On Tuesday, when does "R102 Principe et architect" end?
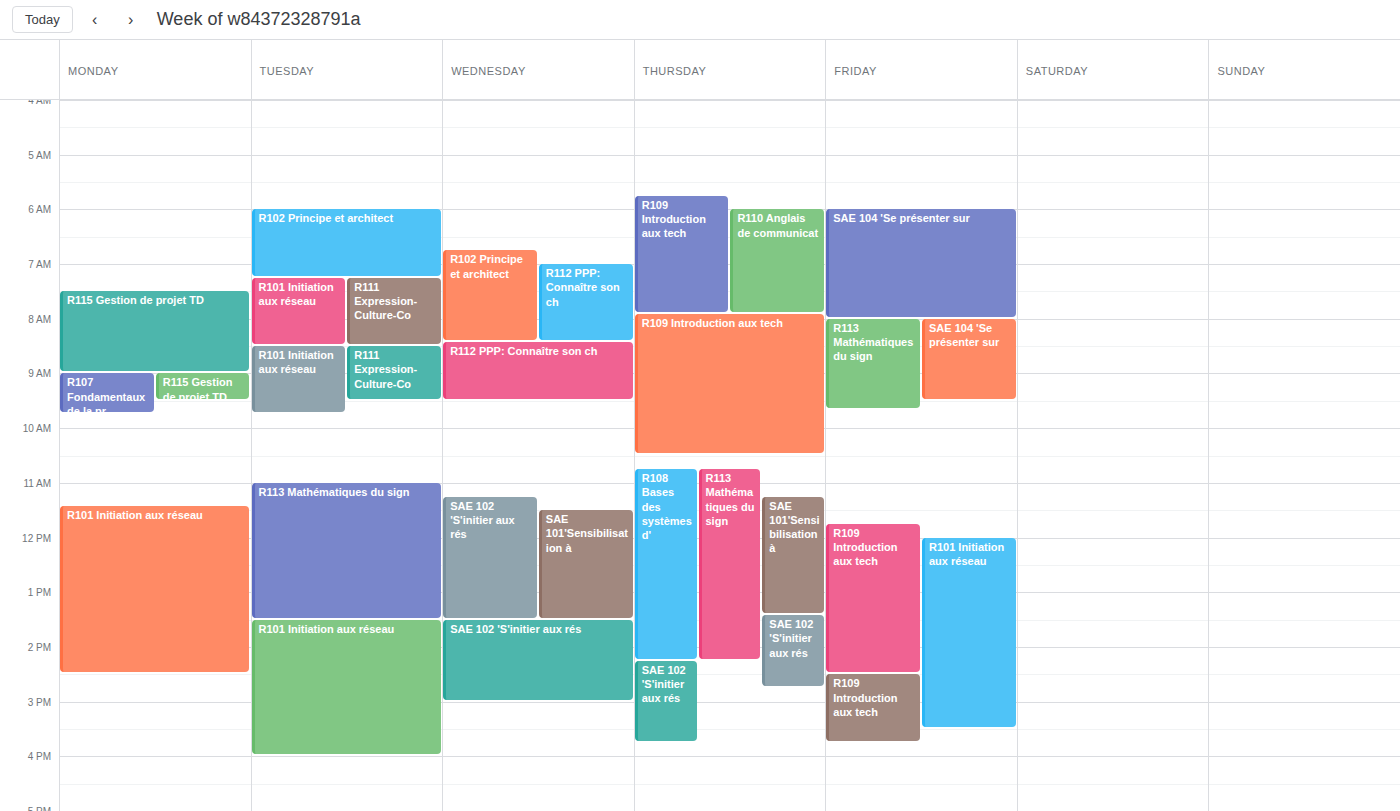
7:15 AM